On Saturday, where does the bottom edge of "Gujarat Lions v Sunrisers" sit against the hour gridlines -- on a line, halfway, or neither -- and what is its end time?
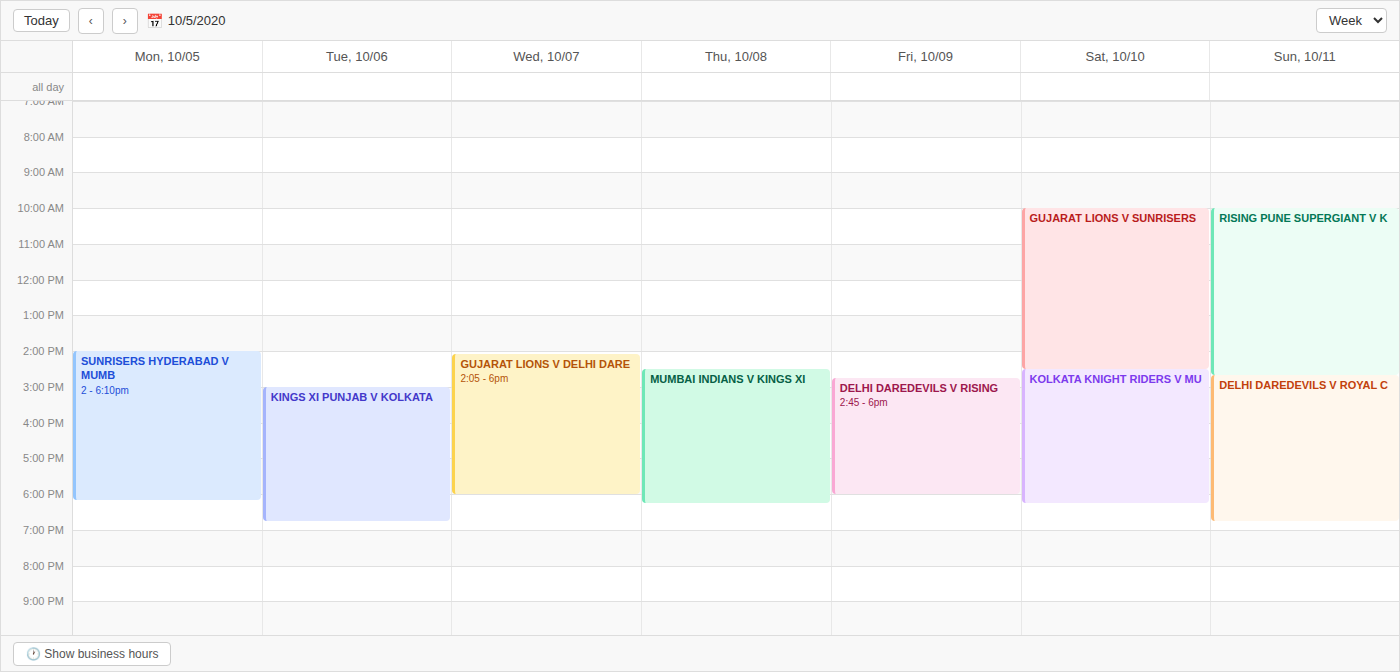
2:30 PM -- halfway between the 2 PM and 3 PM lines.